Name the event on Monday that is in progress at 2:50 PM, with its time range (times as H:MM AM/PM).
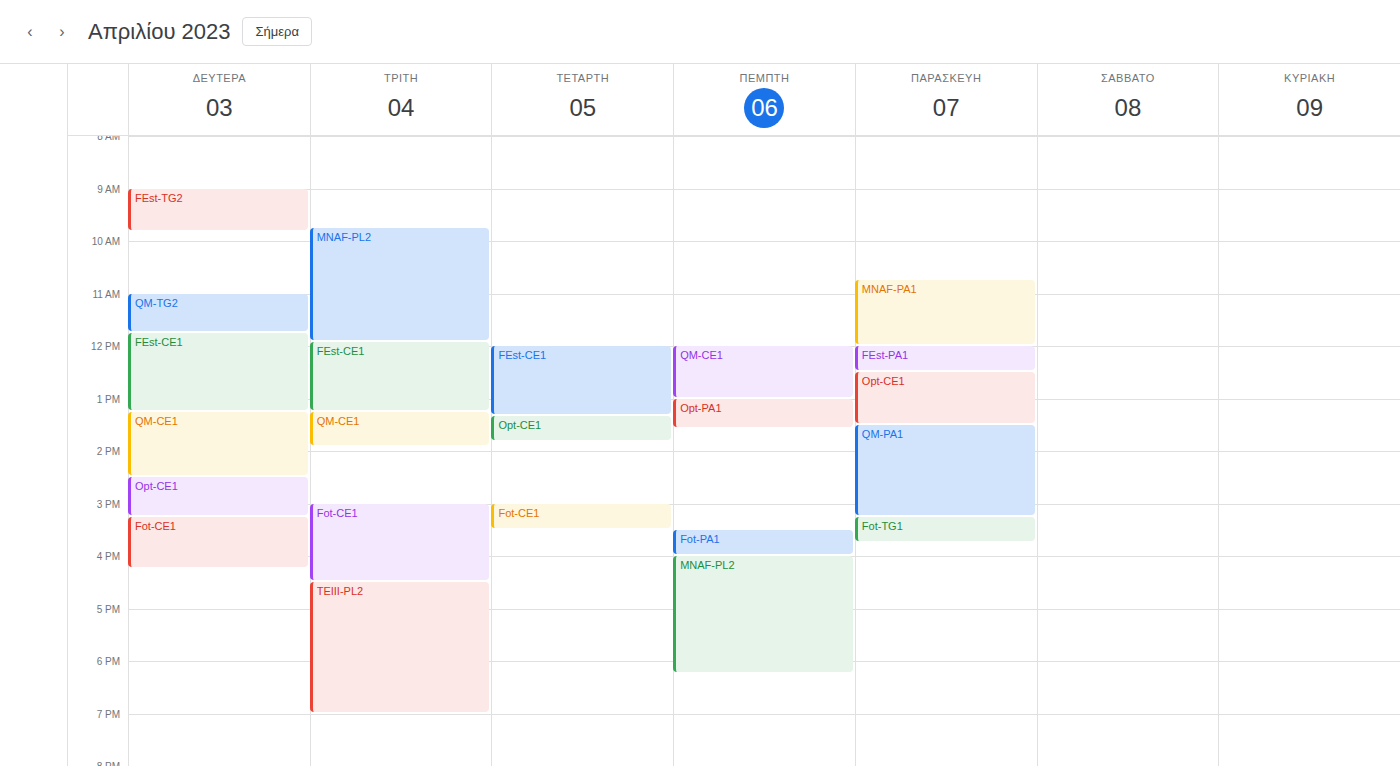
"Opt-CE1", 2:30 PM to 3:15 PM